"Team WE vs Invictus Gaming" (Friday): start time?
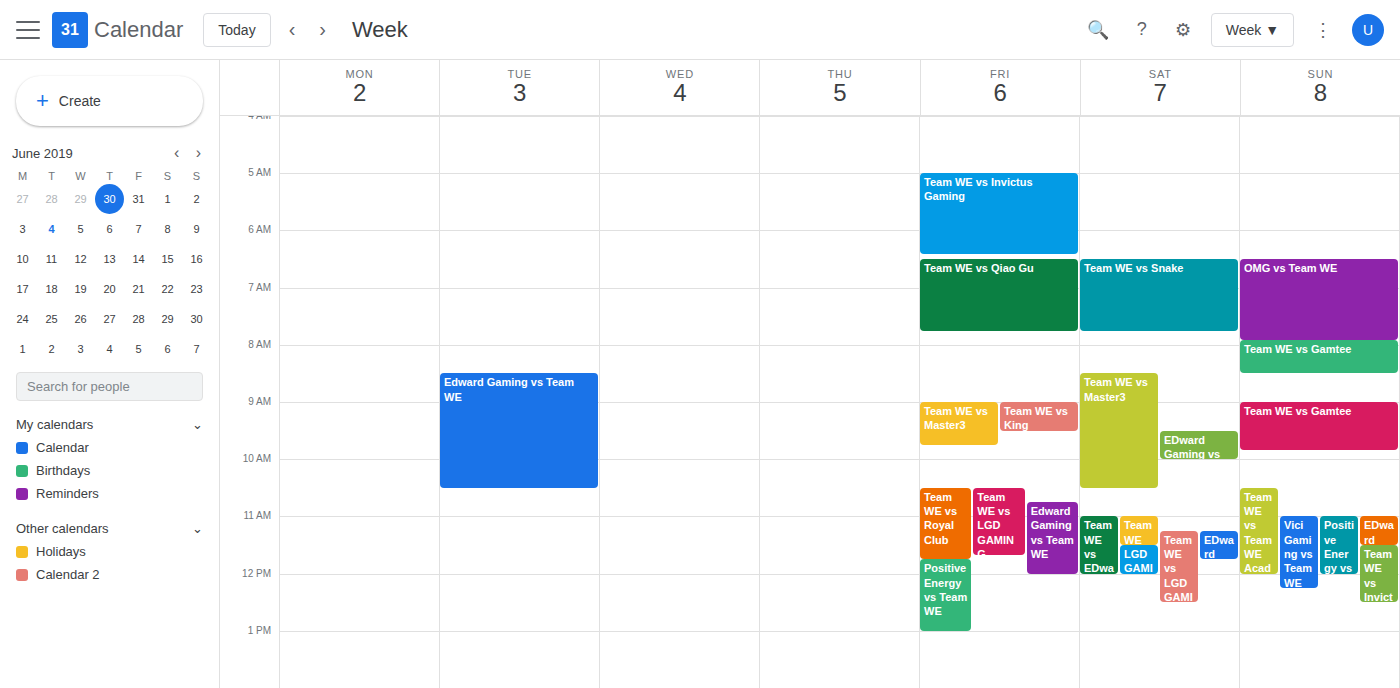
5:00 AM